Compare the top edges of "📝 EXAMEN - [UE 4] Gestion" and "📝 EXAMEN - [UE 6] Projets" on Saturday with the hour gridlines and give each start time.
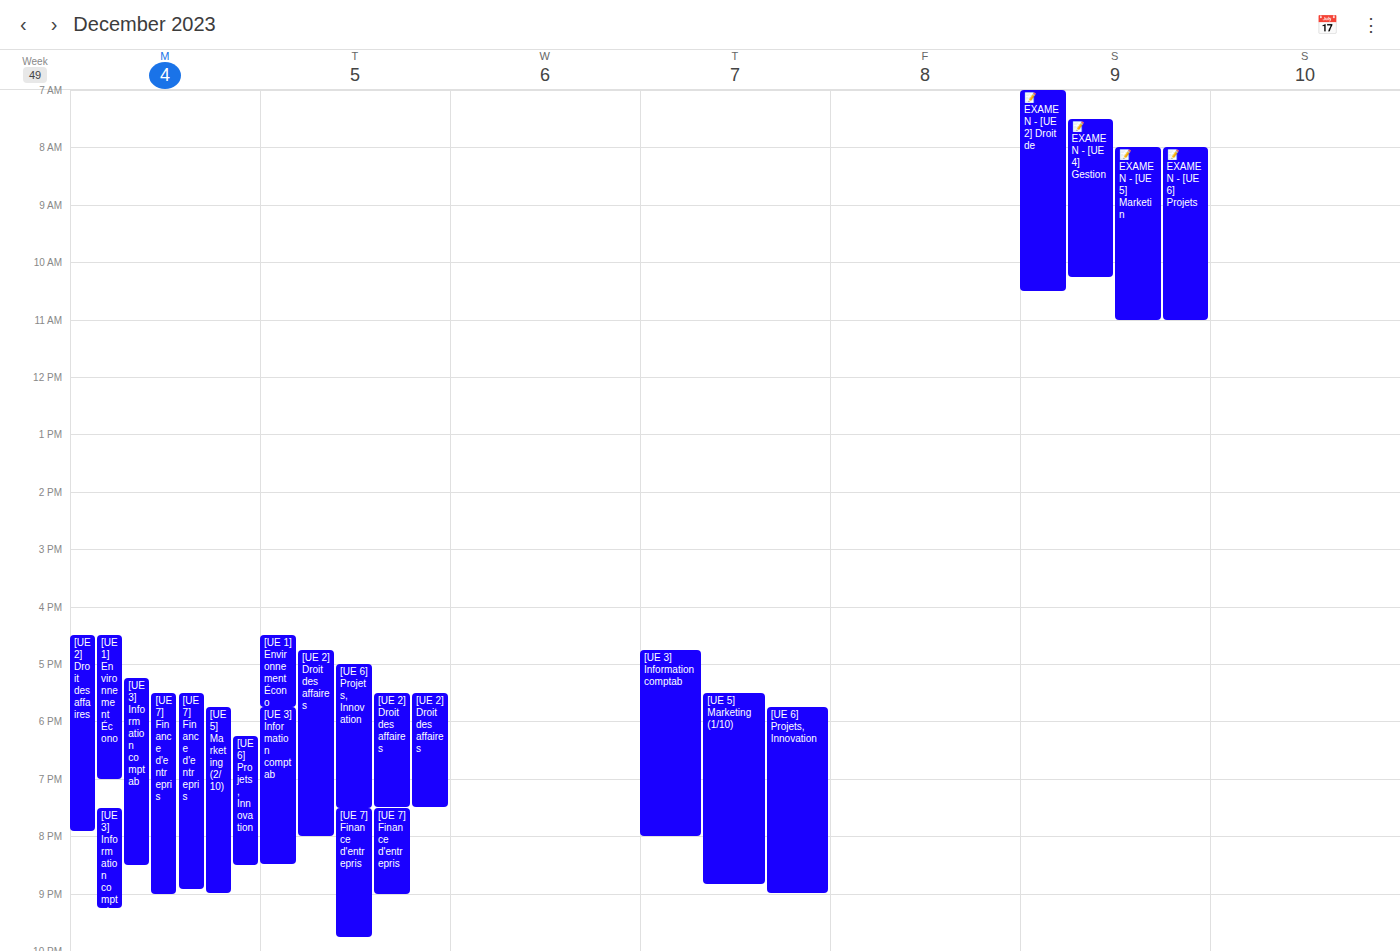
"📝 EXAMEN - [UE 4] Gestion": 7:30 AM, halfway between the 7 AM and 8 AM lines. "📝 EXAMEN - [UE 6] Projets": 8:00 AM, exactly on the 8 AM line.